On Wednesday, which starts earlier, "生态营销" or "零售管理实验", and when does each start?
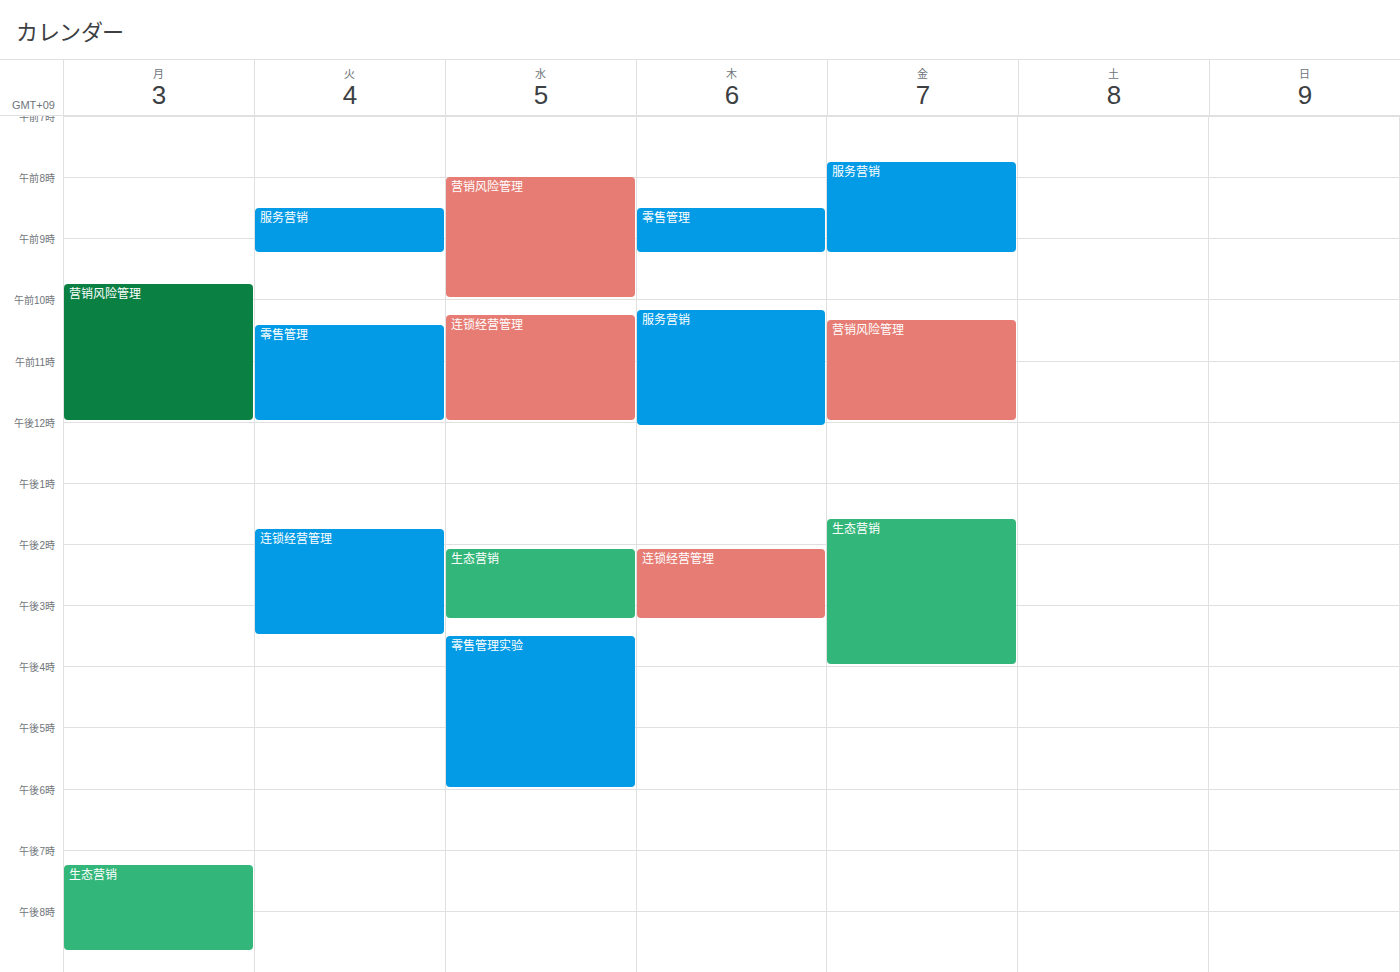
"生态营销" 2:05 PM; "零售管理实验" 3:30 PM.